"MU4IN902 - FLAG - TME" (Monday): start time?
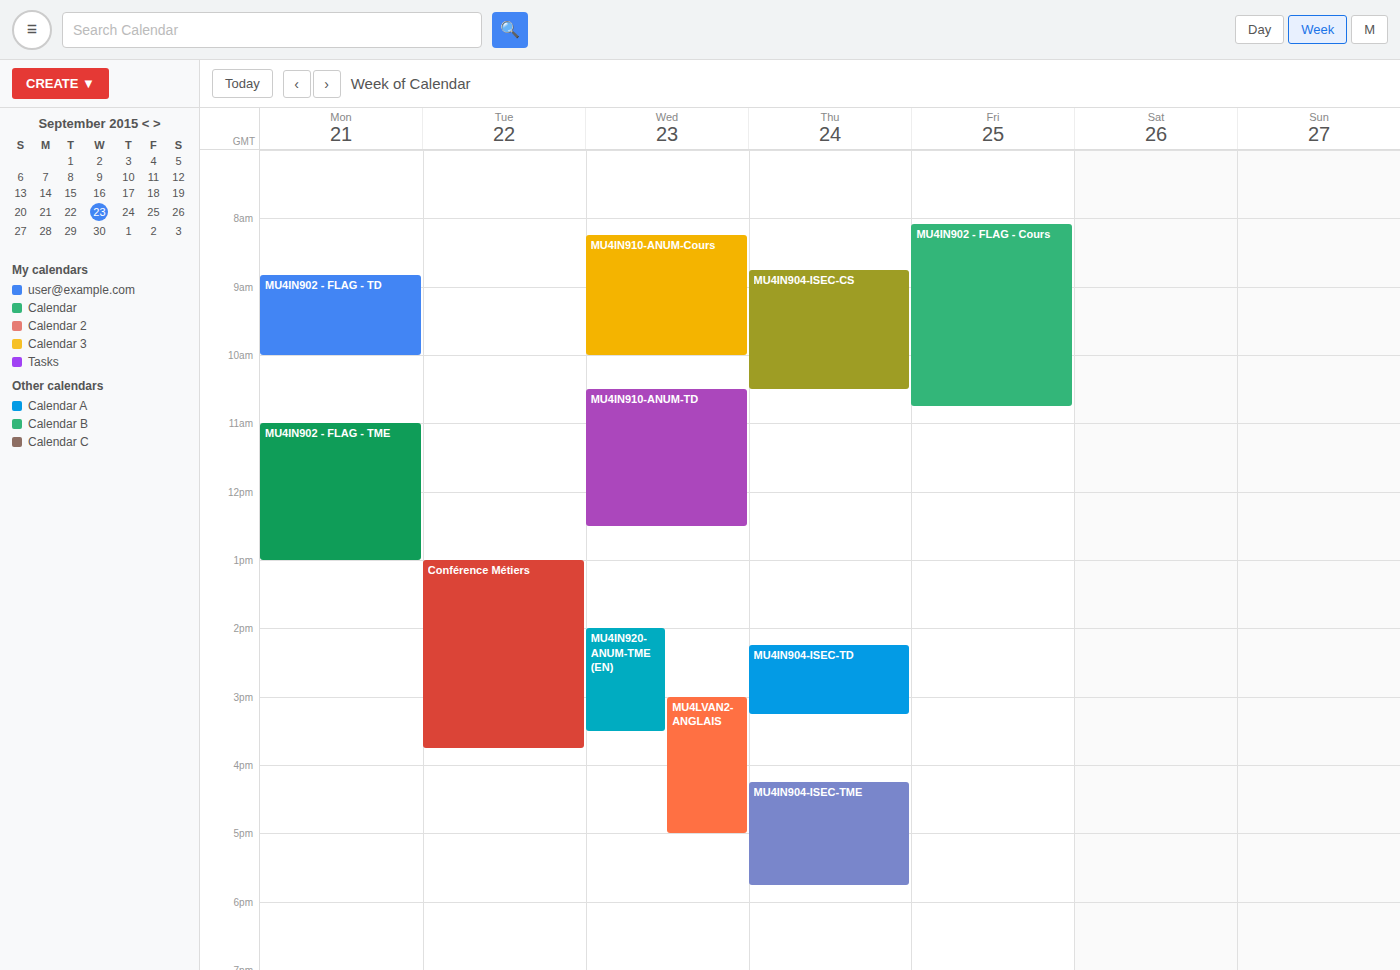
11:00